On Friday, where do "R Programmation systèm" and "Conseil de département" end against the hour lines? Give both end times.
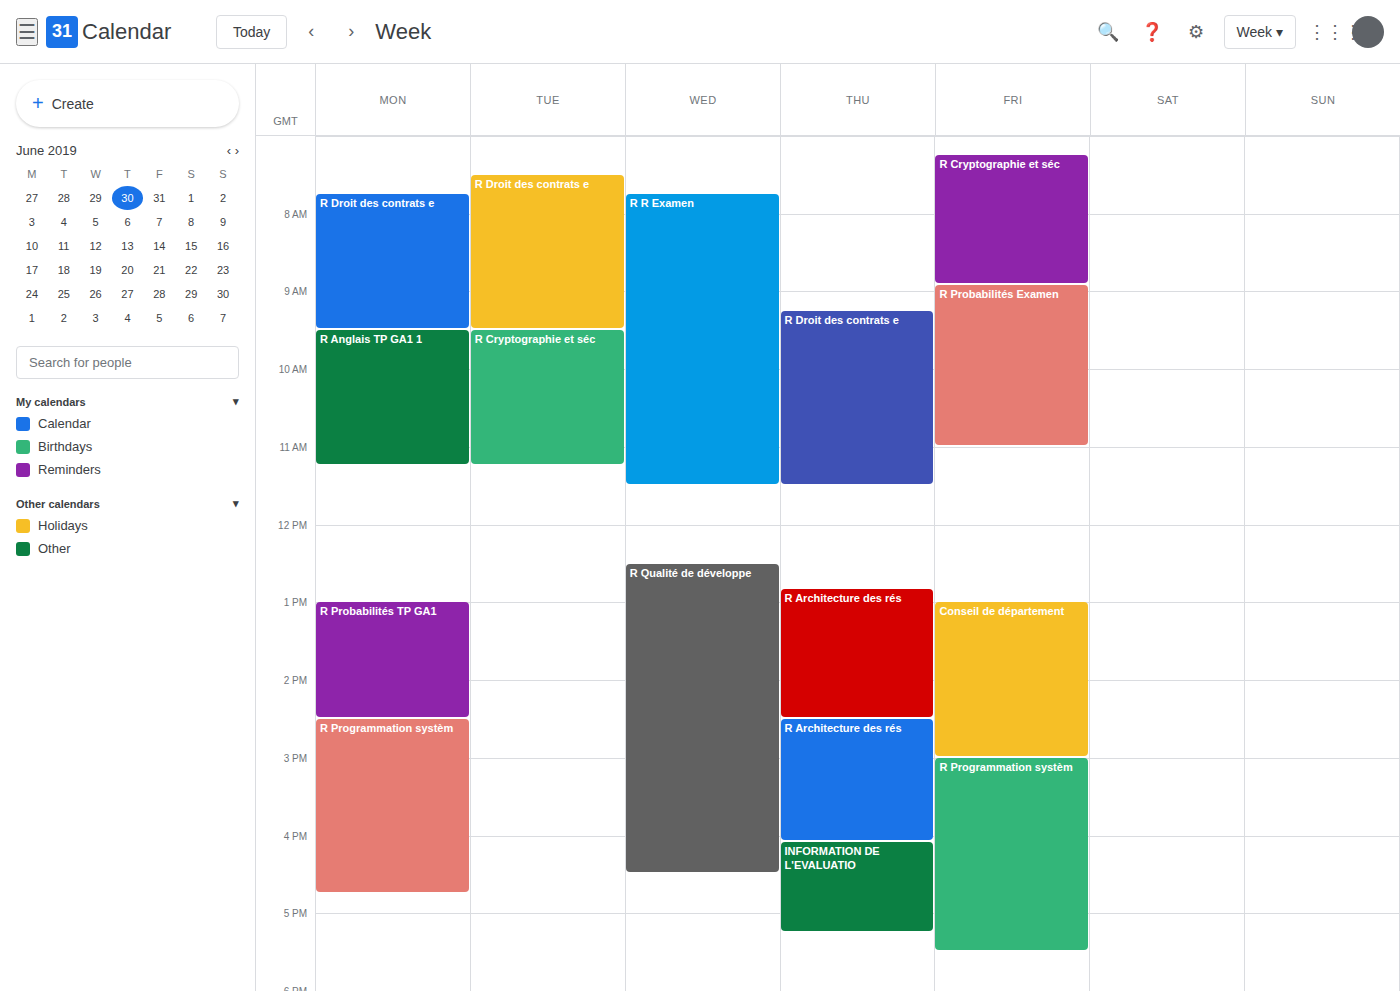
"R Programmation systèm": 5:30 PM, halfway between the 5 PM and 6 PM lines. "Conseil de département": 3:00 PM, exactly on the 3 PM line.